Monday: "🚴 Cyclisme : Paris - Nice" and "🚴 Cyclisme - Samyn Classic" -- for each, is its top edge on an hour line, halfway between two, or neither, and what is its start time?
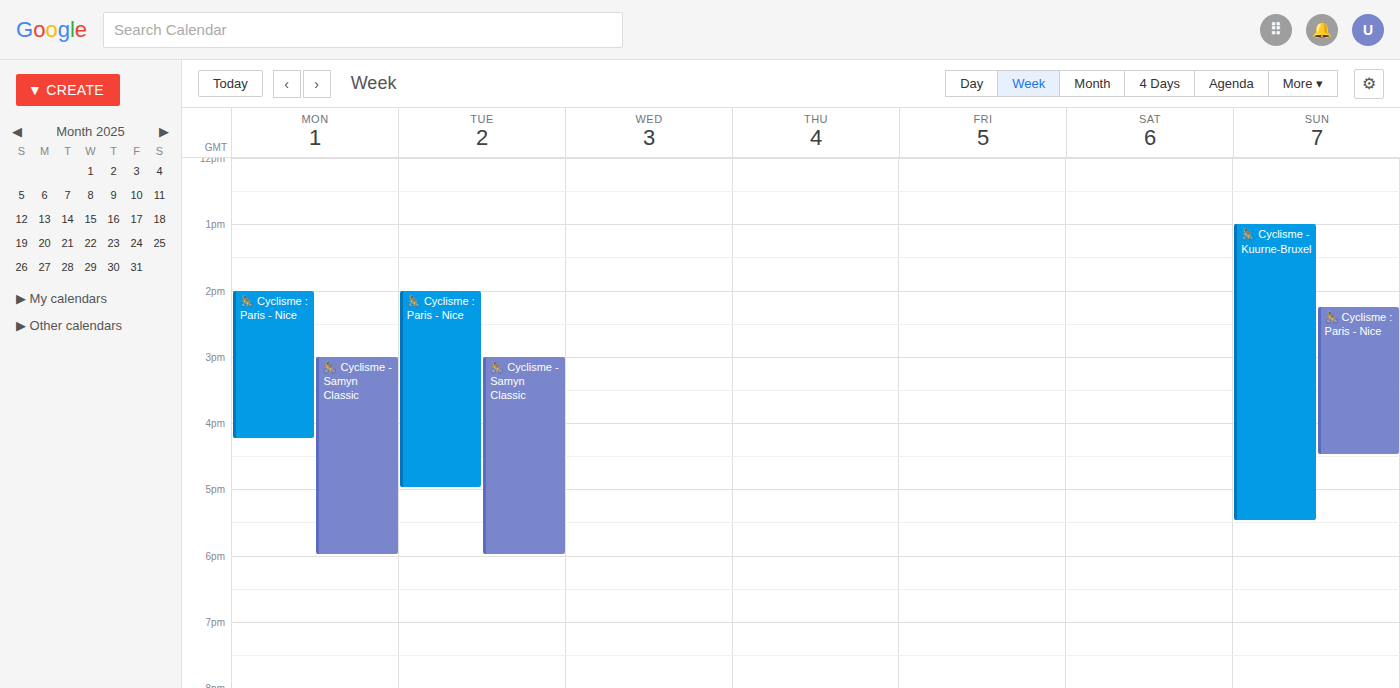
"🚴 Cyclisme : Paris - Nice": 2:00 PM, exactly on the 2 PM line. "🚴 Cyclisme - Samyn Classic": 3:00 PM, exactly on the 3 PM line.